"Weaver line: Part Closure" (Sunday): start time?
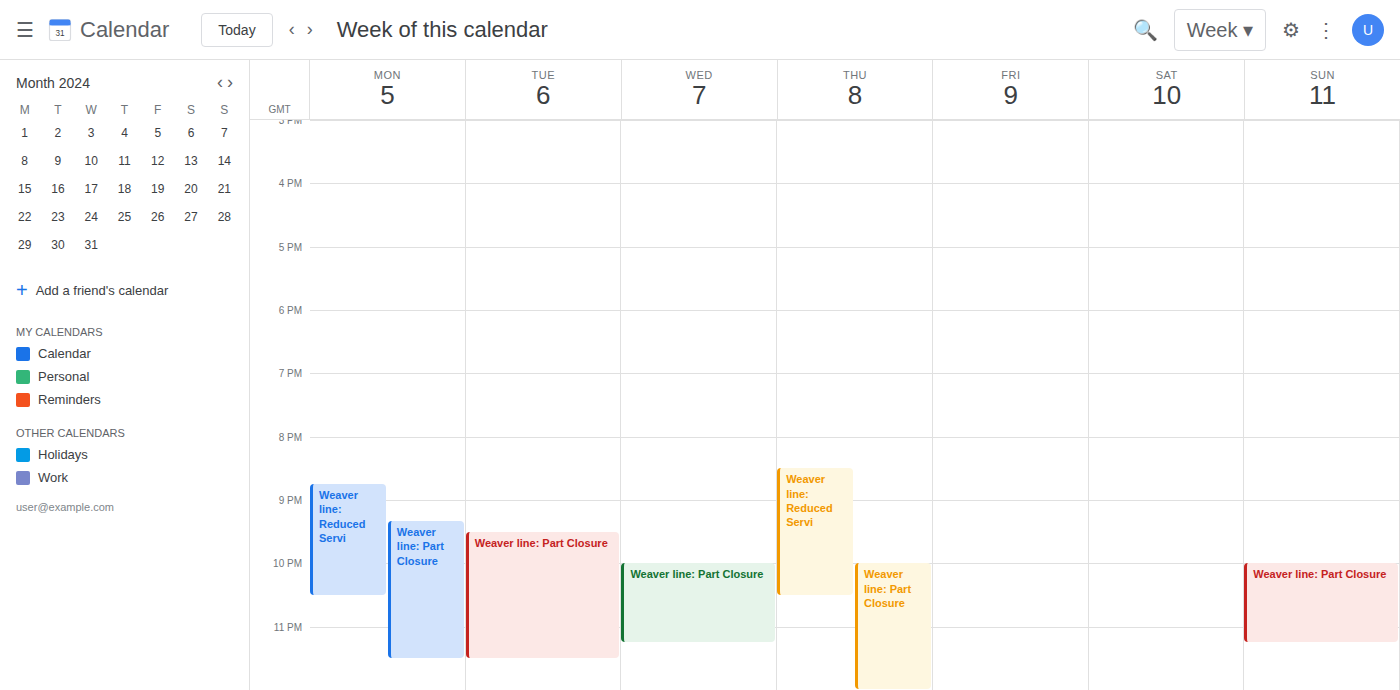
10:00 PM